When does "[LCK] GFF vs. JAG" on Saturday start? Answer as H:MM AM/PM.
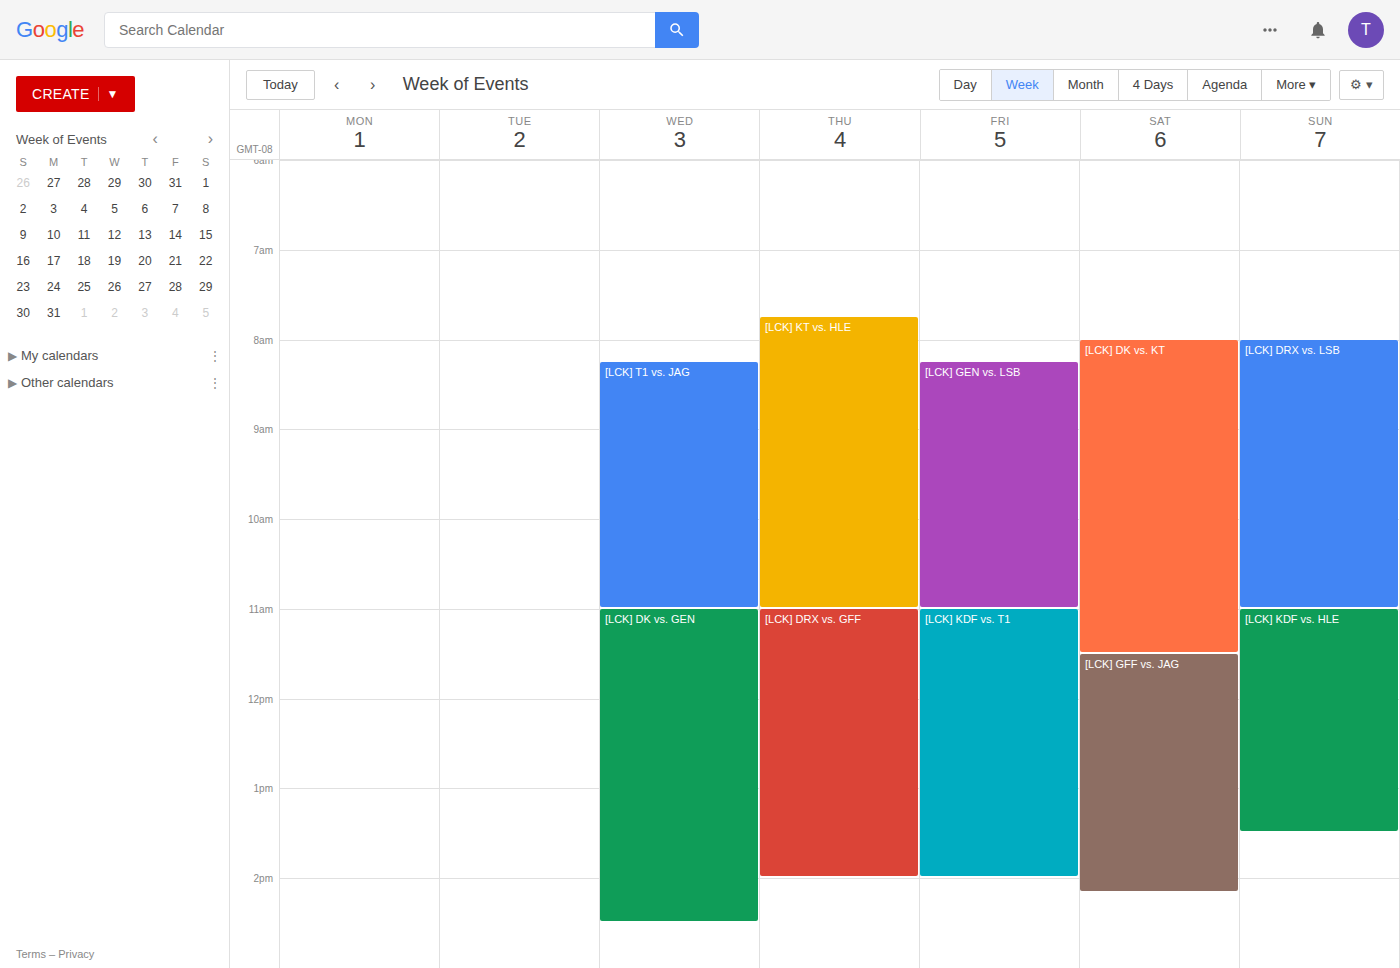
11:30 AM